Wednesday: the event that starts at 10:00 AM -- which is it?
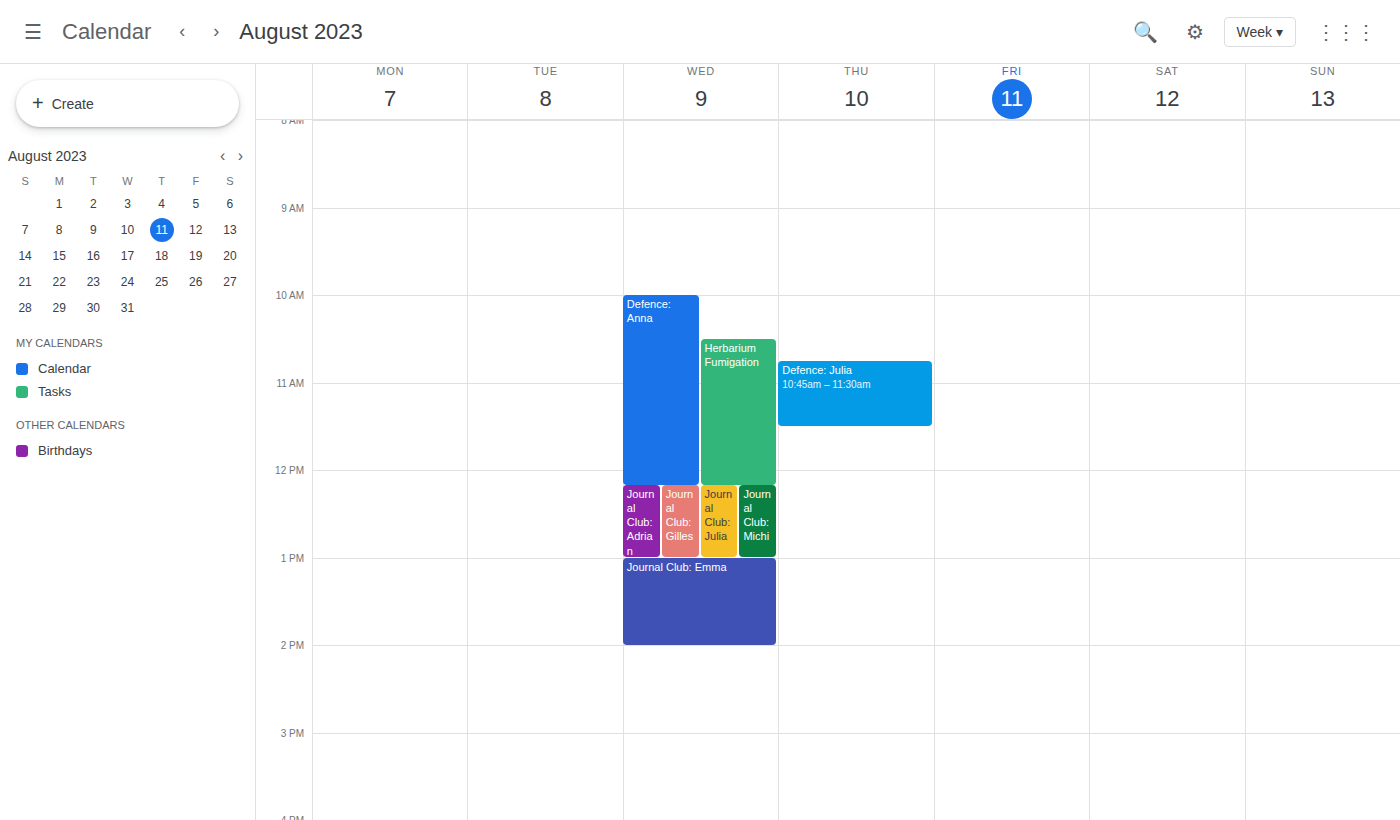
"Defence: Anna"